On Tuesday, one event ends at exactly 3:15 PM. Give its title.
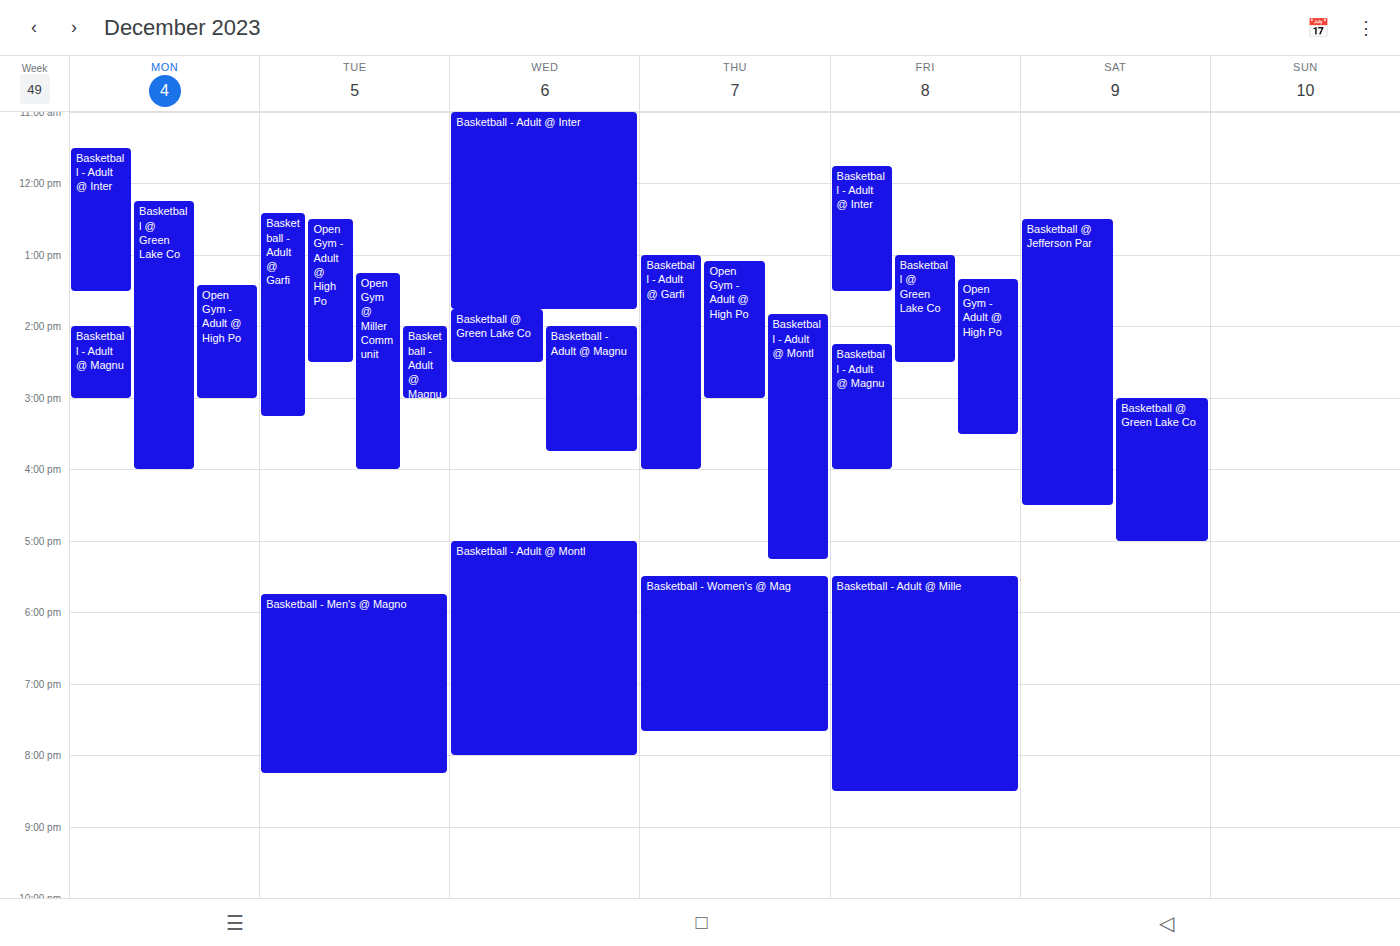
"Basketball - Adult @ Garfi"